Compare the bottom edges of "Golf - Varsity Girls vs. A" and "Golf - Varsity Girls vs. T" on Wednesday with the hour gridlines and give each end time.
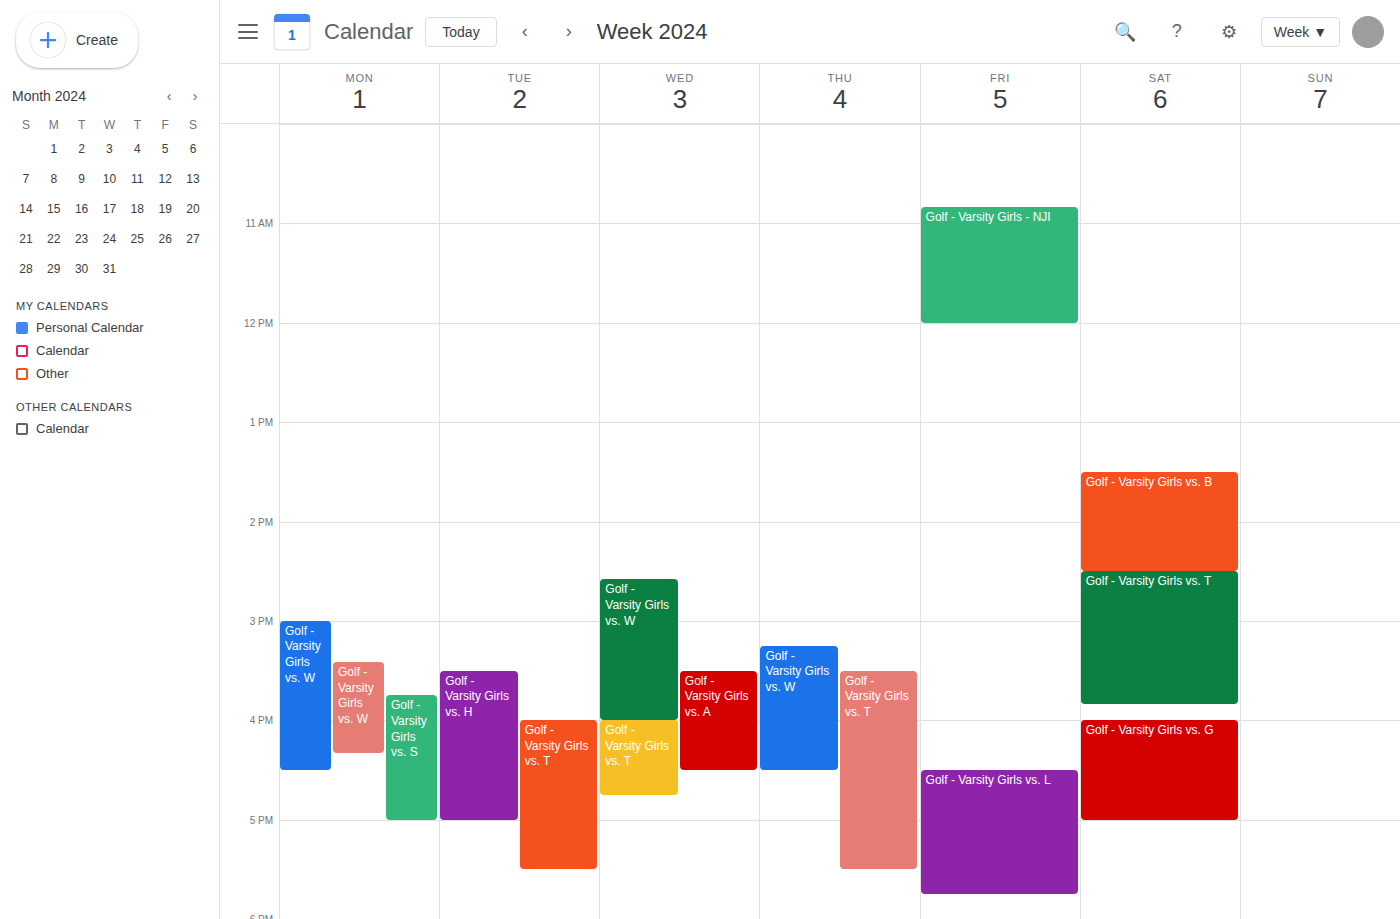
"Golf - Varsity Girls vs. A": 4:30 PM, halfway between the 4 PM and 5 PM lines. "Golf - Varsity Girls vs. T": 4:45 PM, neither: three quarters of the way from the 4 PM line to the 5 PM line.